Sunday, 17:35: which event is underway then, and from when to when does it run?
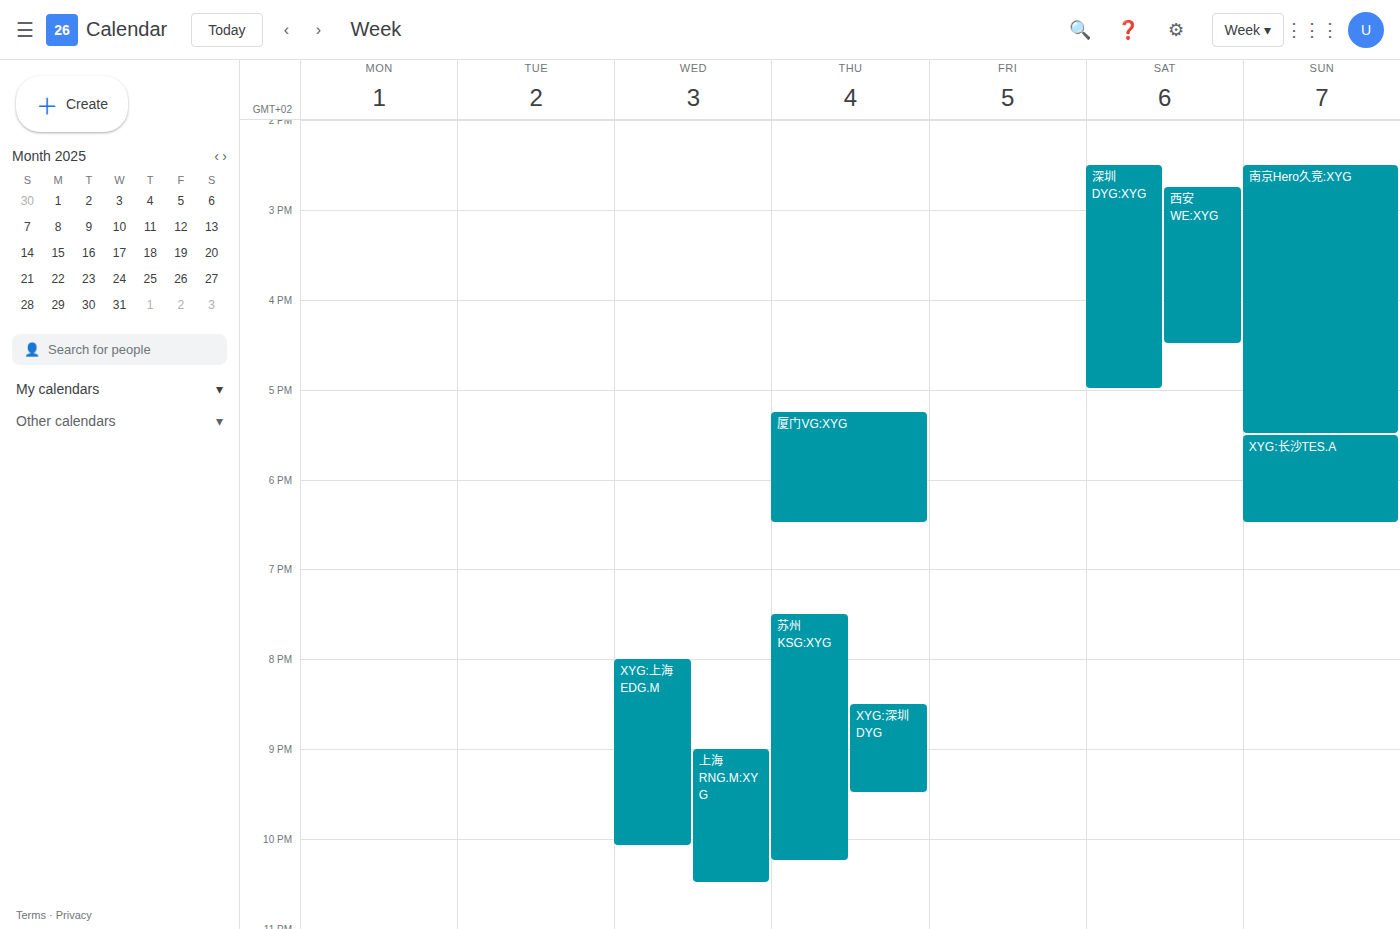
"XYG:长沙TES.A", 17:30 to 18:30